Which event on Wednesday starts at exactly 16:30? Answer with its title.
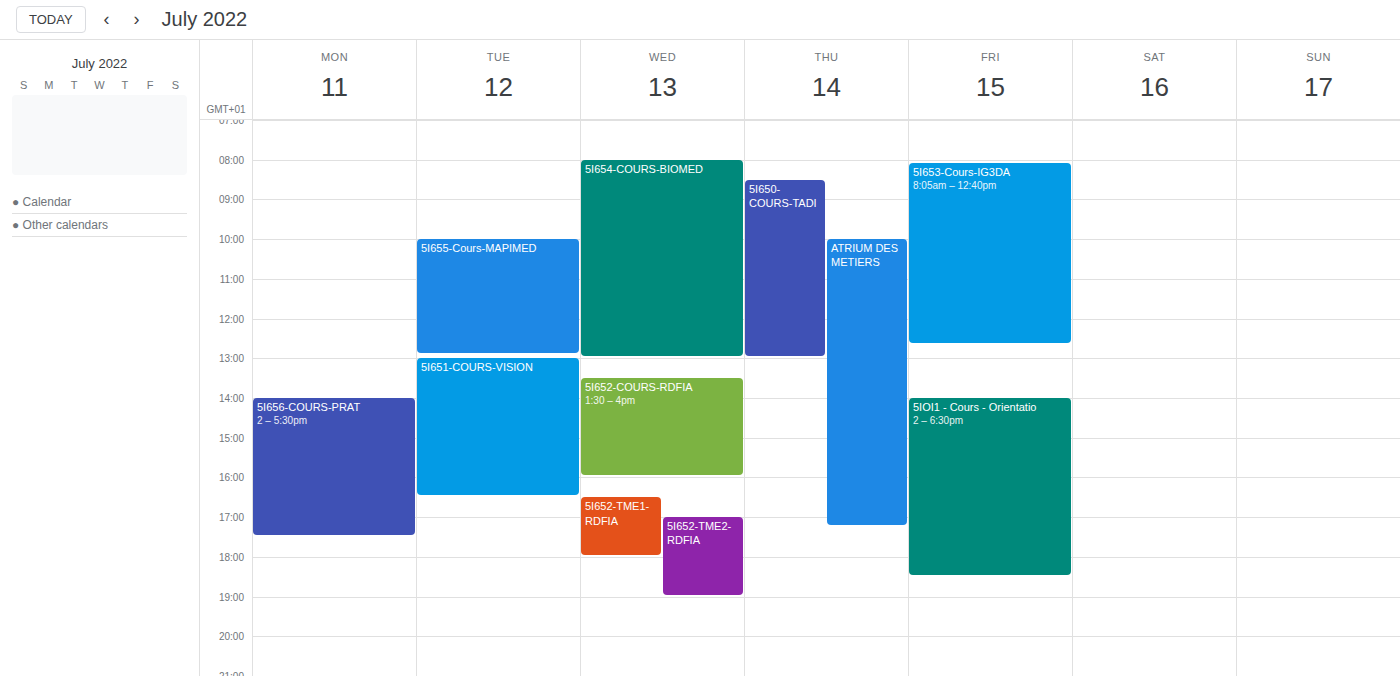
"5I652-TME1-RDFIA"